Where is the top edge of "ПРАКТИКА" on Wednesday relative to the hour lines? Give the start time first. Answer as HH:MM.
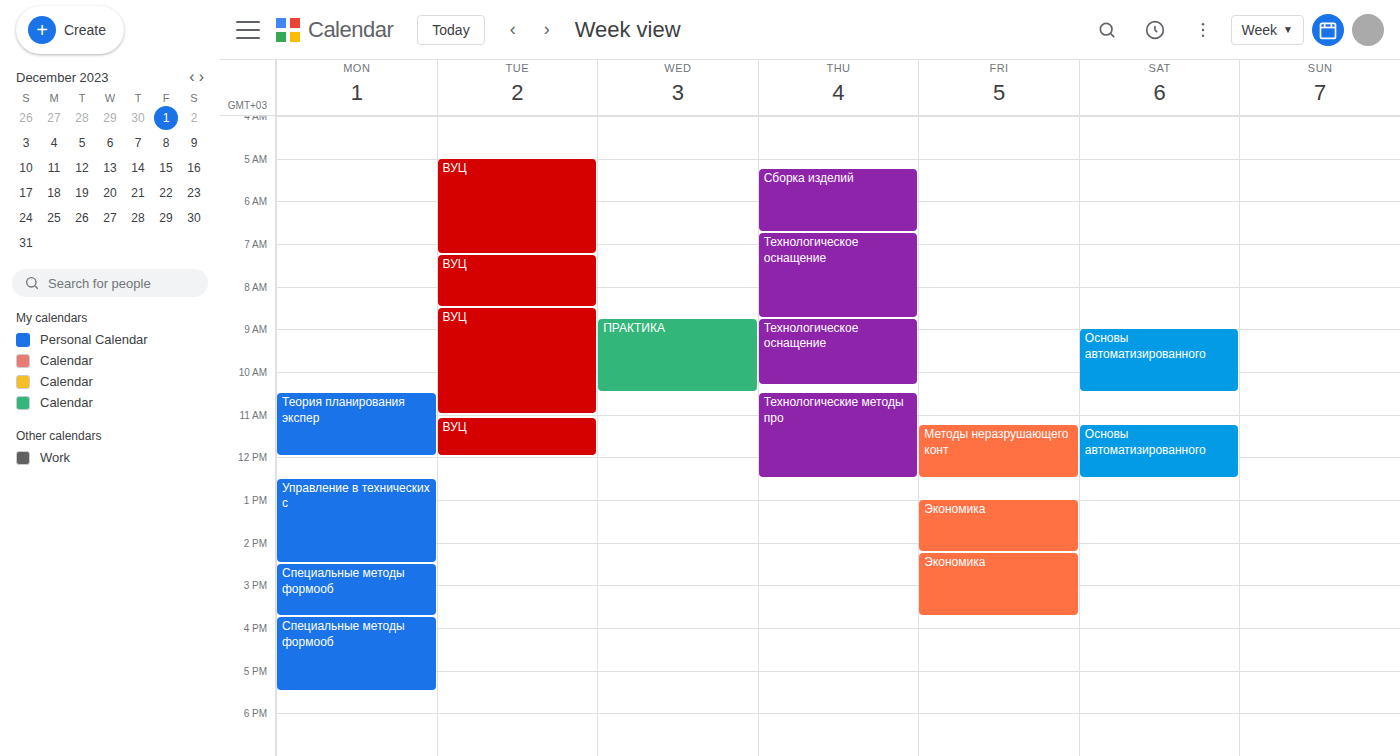
08:45 -- neither: three quarters of the way from the 08:00 line to the 09:00 line.